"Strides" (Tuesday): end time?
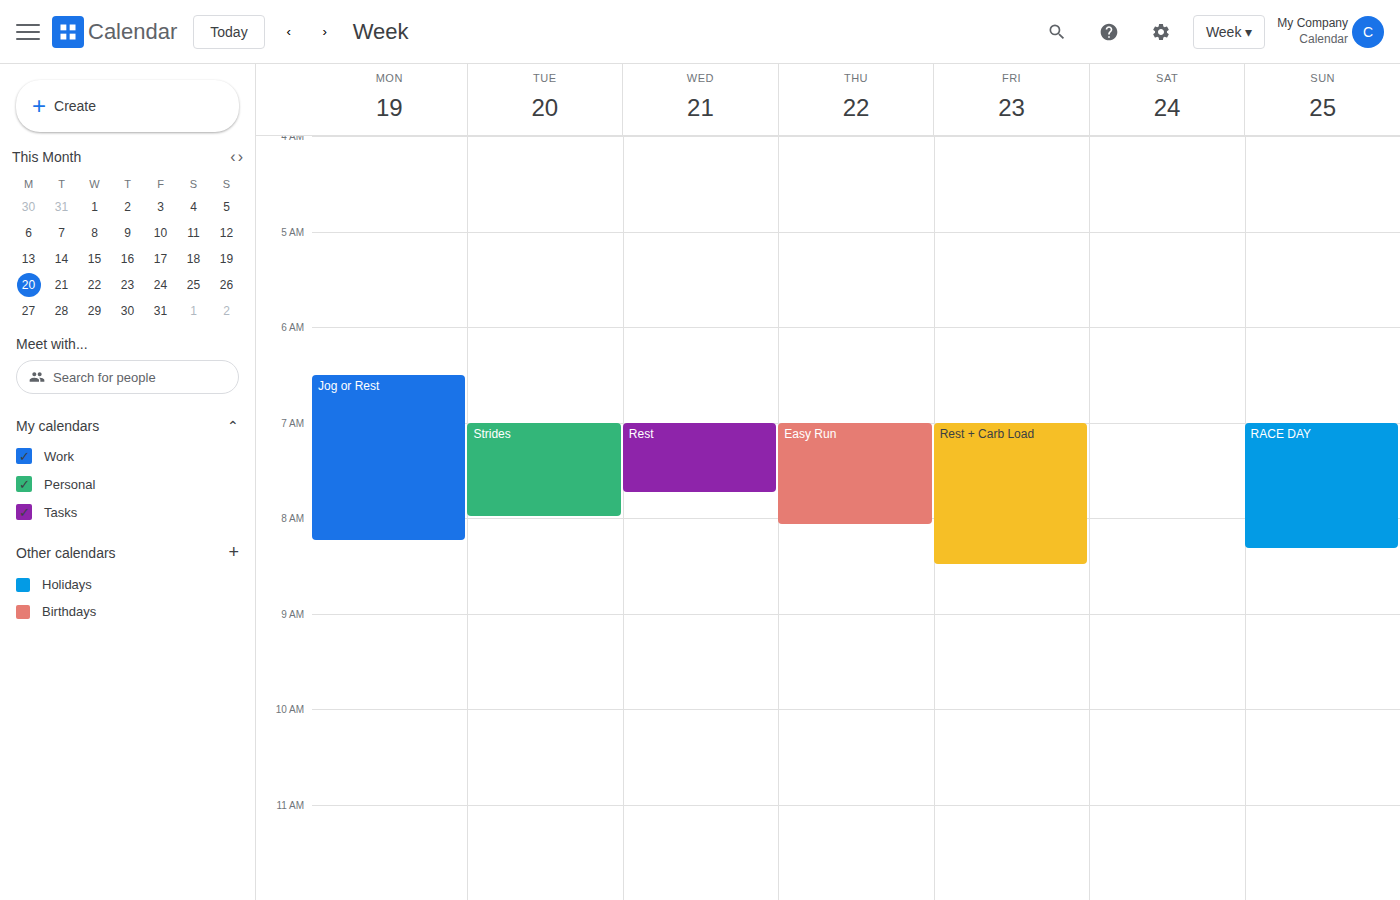
8:00 AM